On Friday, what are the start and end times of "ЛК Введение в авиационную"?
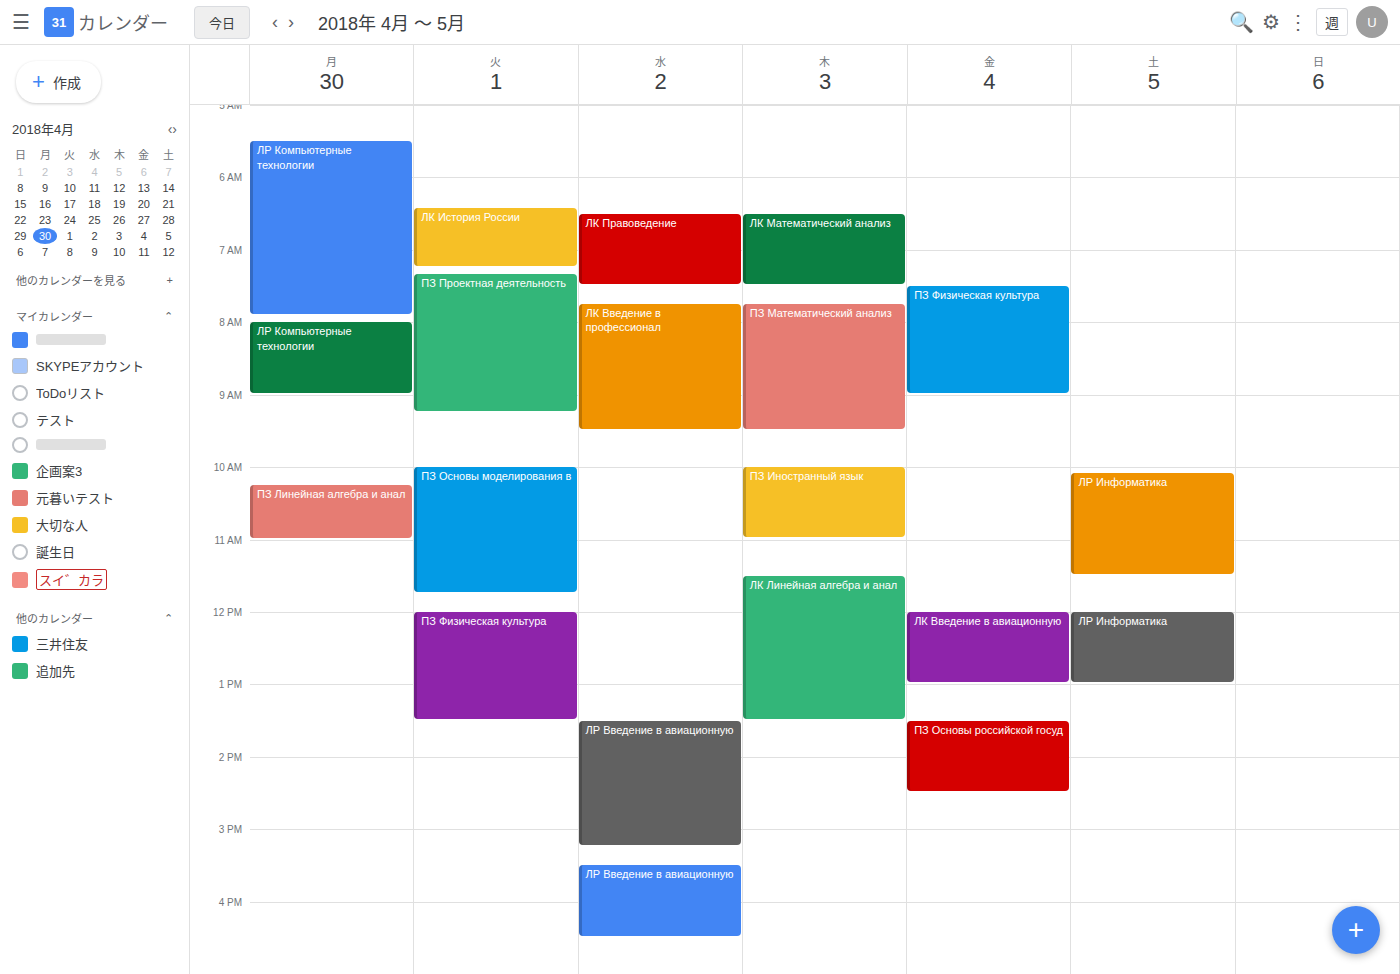
12:00 to 13:00